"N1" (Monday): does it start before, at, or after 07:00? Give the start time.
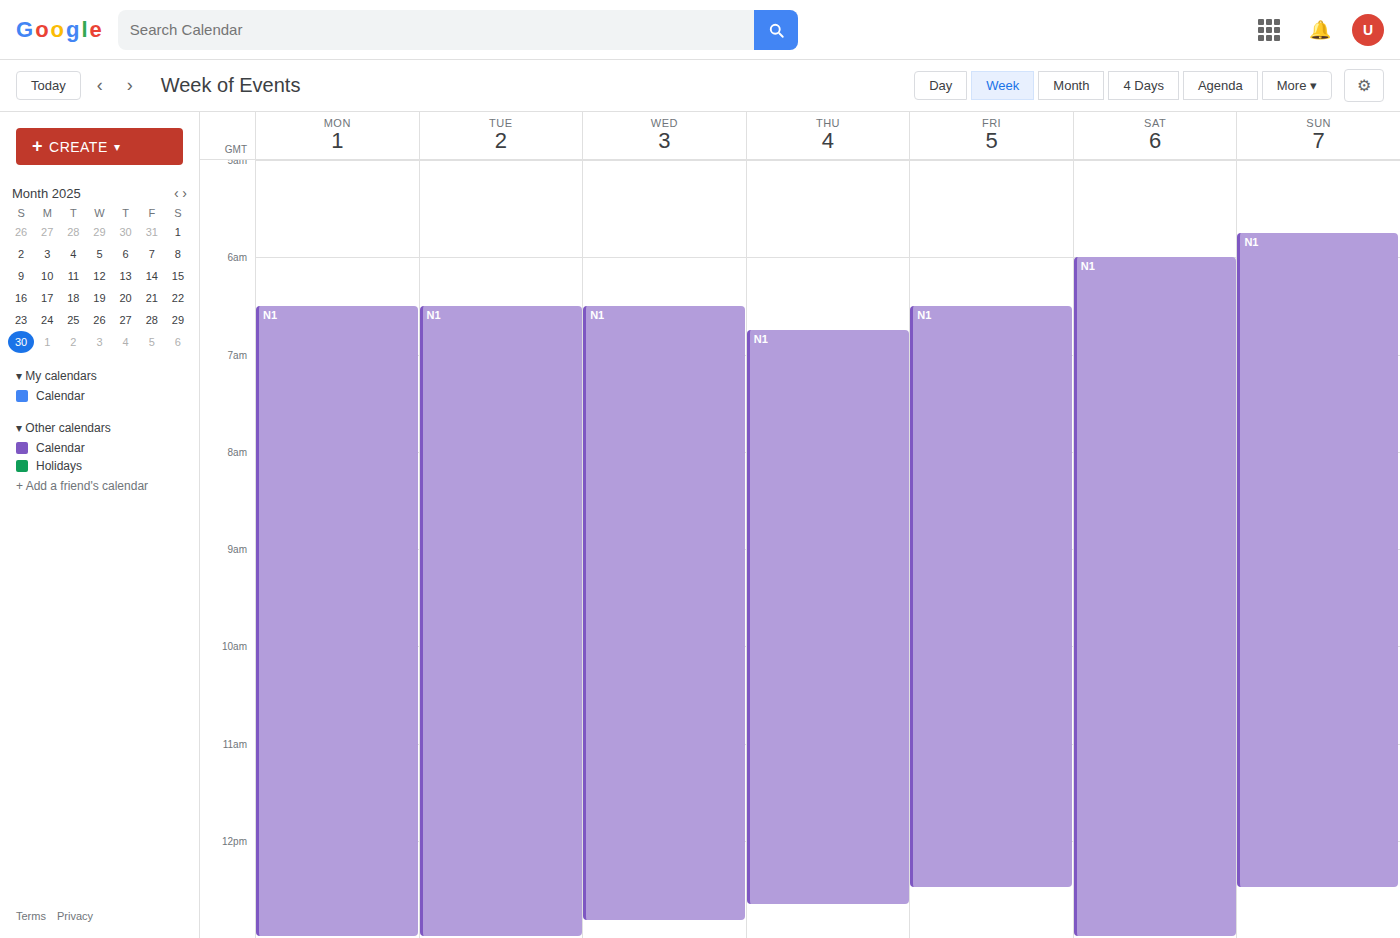
06:30 -- before 07:00, 30 minutes above the 07:00 line.